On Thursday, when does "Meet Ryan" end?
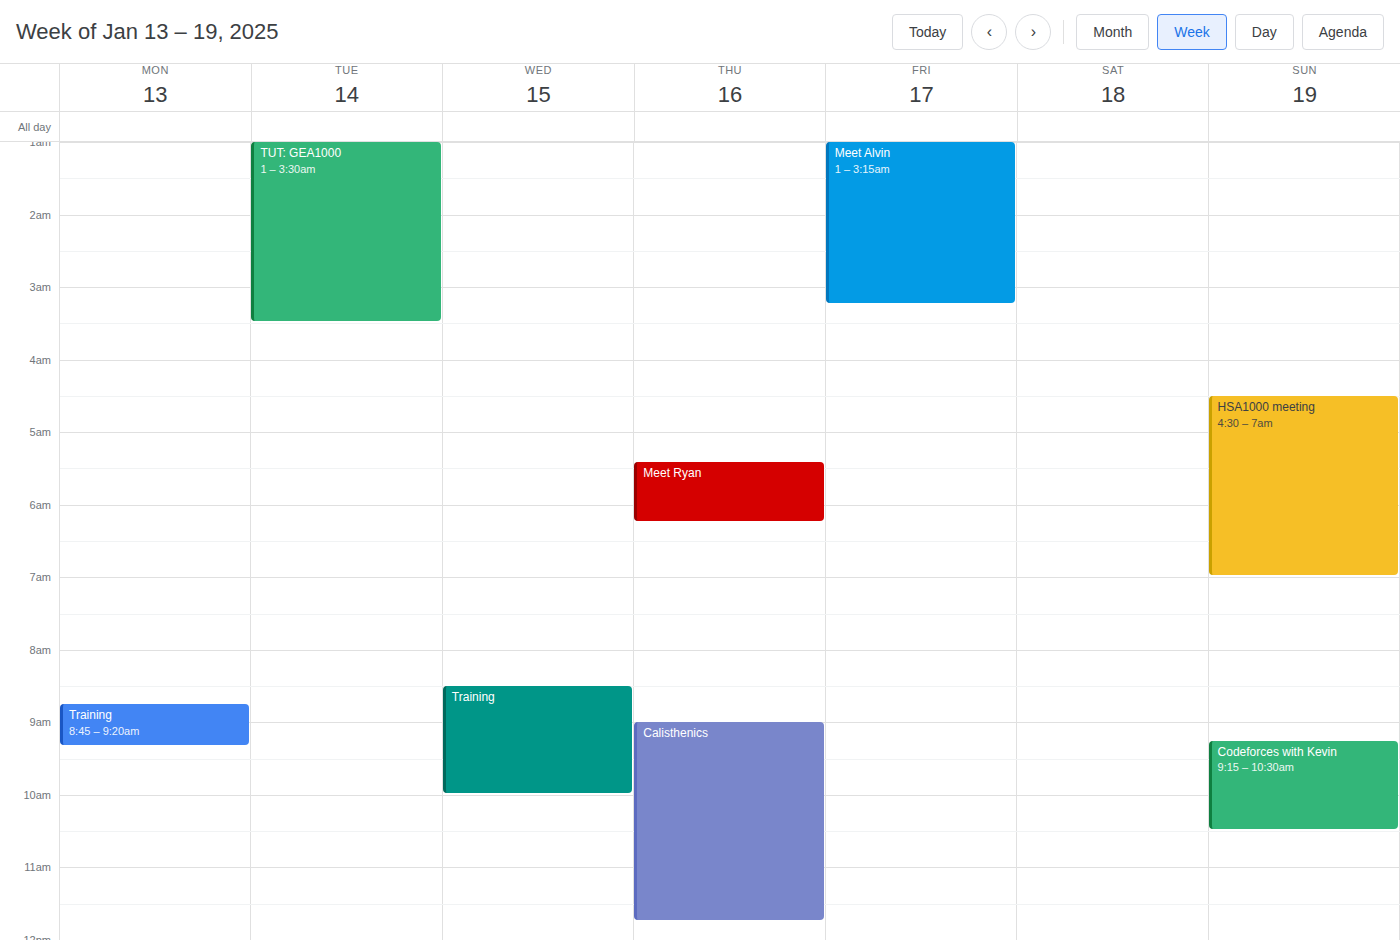
6:15 AM